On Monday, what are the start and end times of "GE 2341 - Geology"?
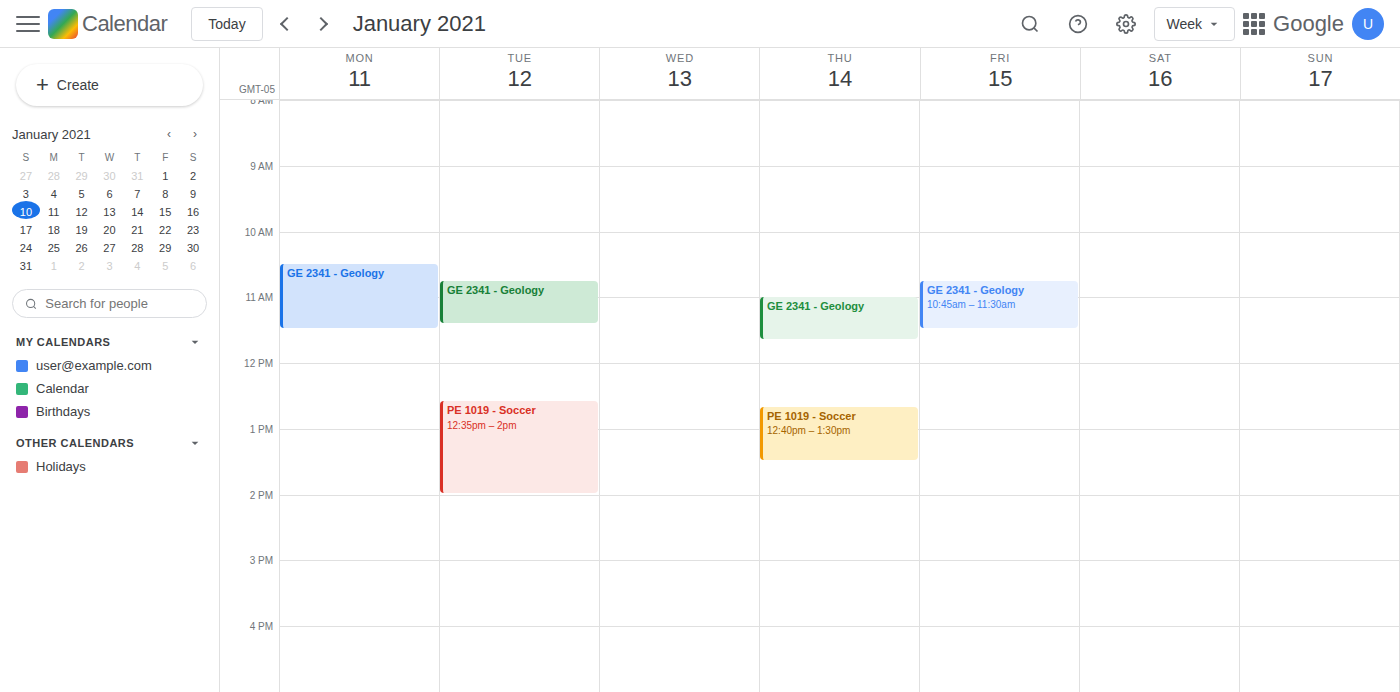
10:30 AM to 11:30 AM